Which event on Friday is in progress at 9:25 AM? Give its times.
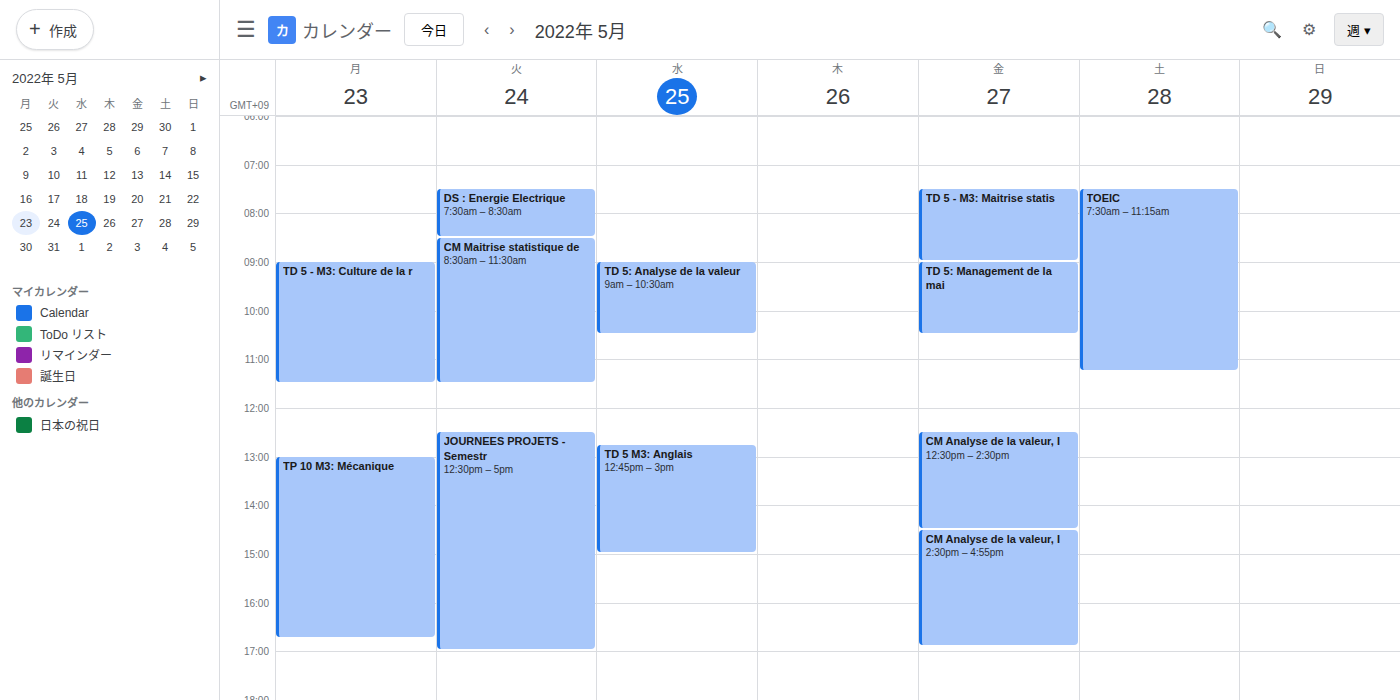
"TD 5: Management de la mai", 9:00 AM to 10:30 AM